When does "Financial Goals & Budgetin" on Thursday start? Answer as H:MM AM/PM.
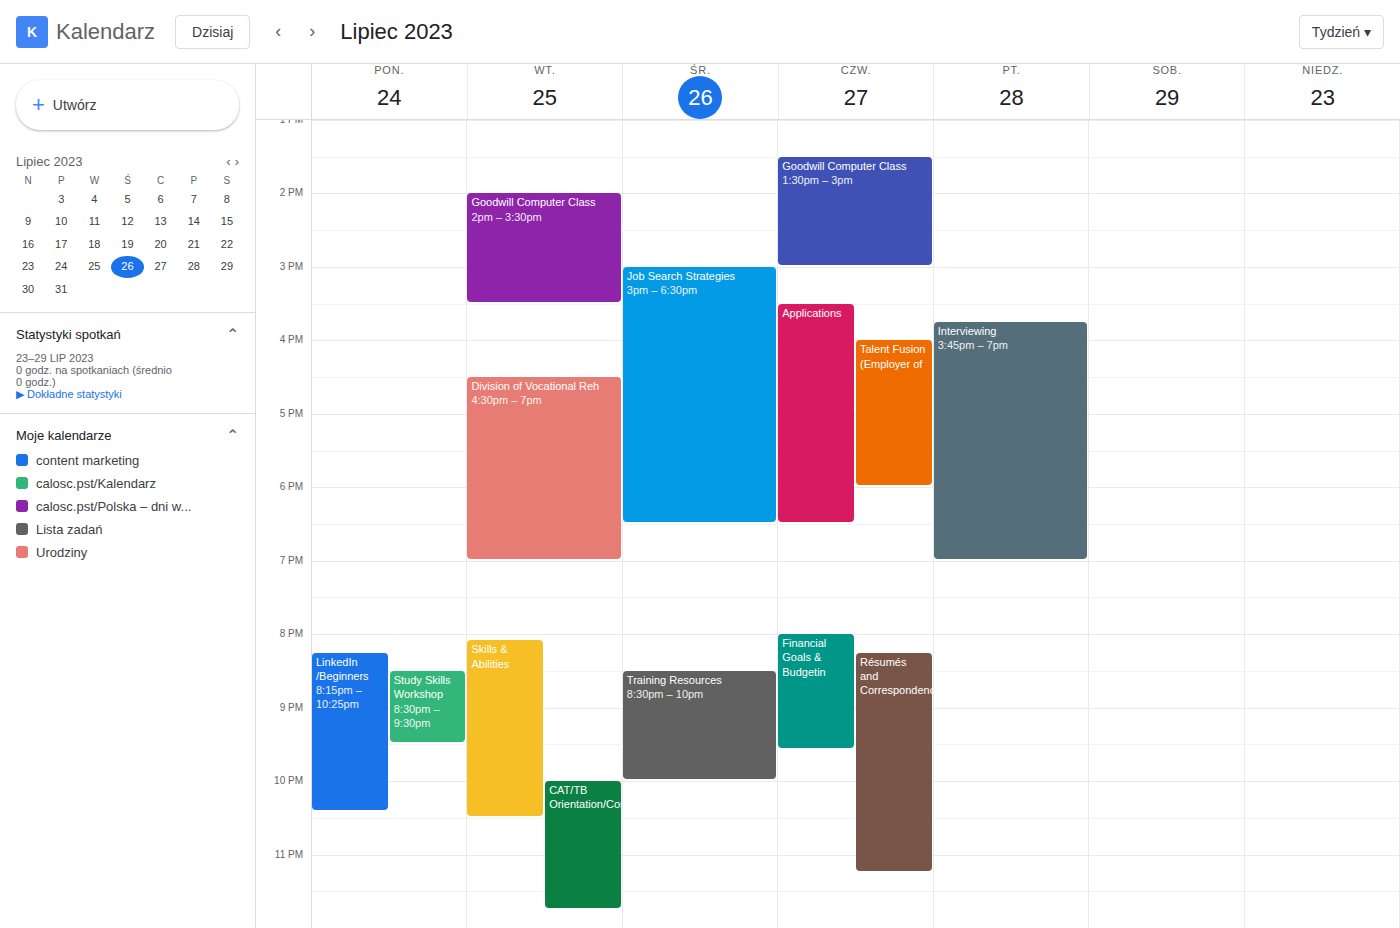
8:00 PM